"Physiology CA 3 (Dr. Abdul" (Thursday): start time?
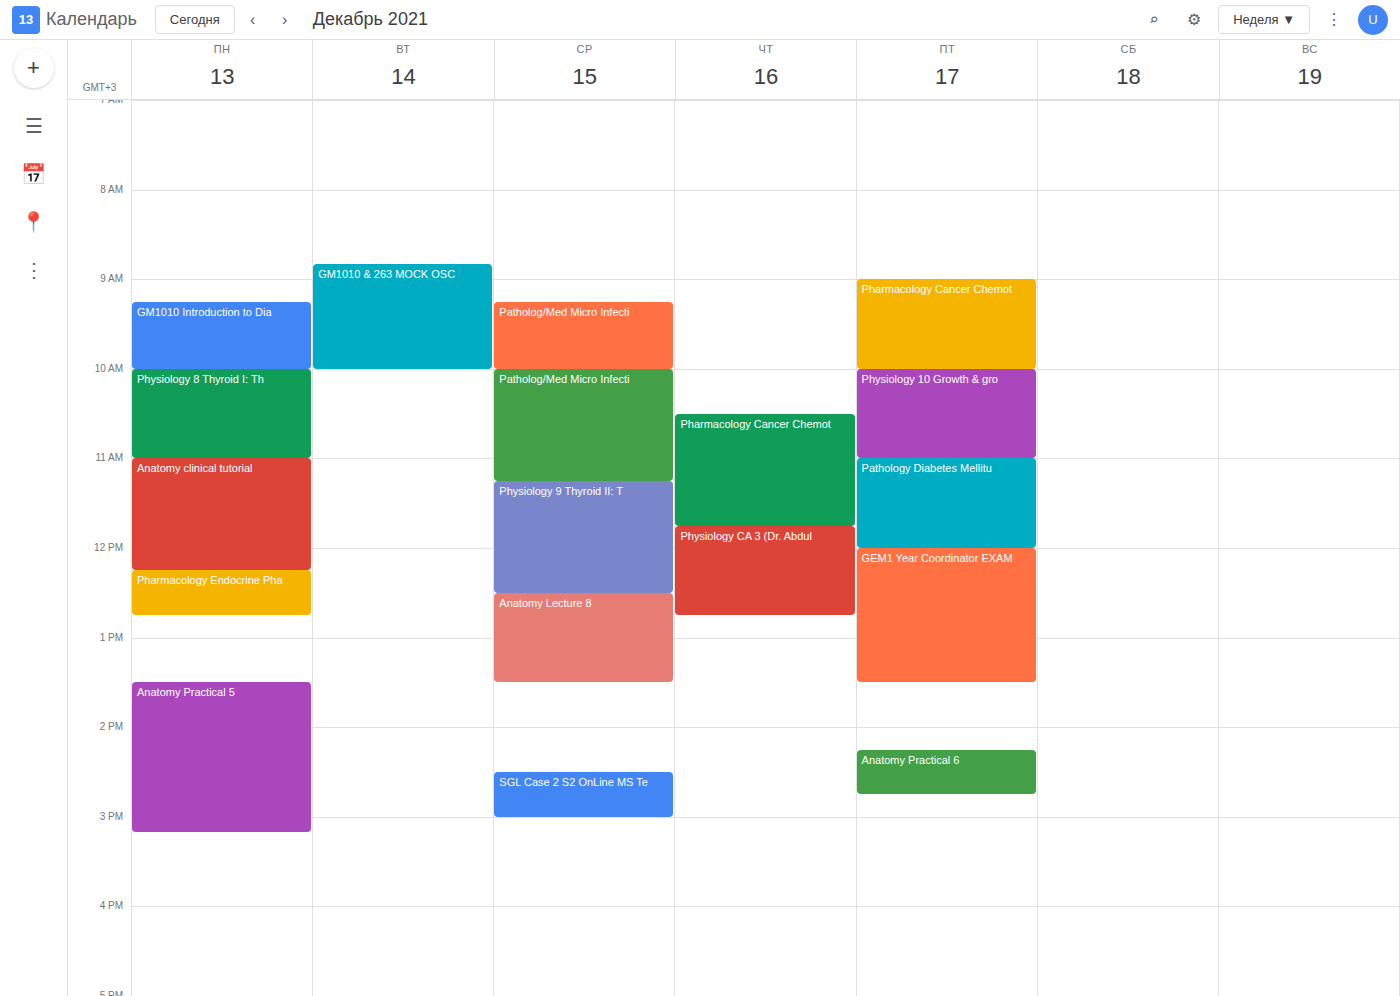
11:45